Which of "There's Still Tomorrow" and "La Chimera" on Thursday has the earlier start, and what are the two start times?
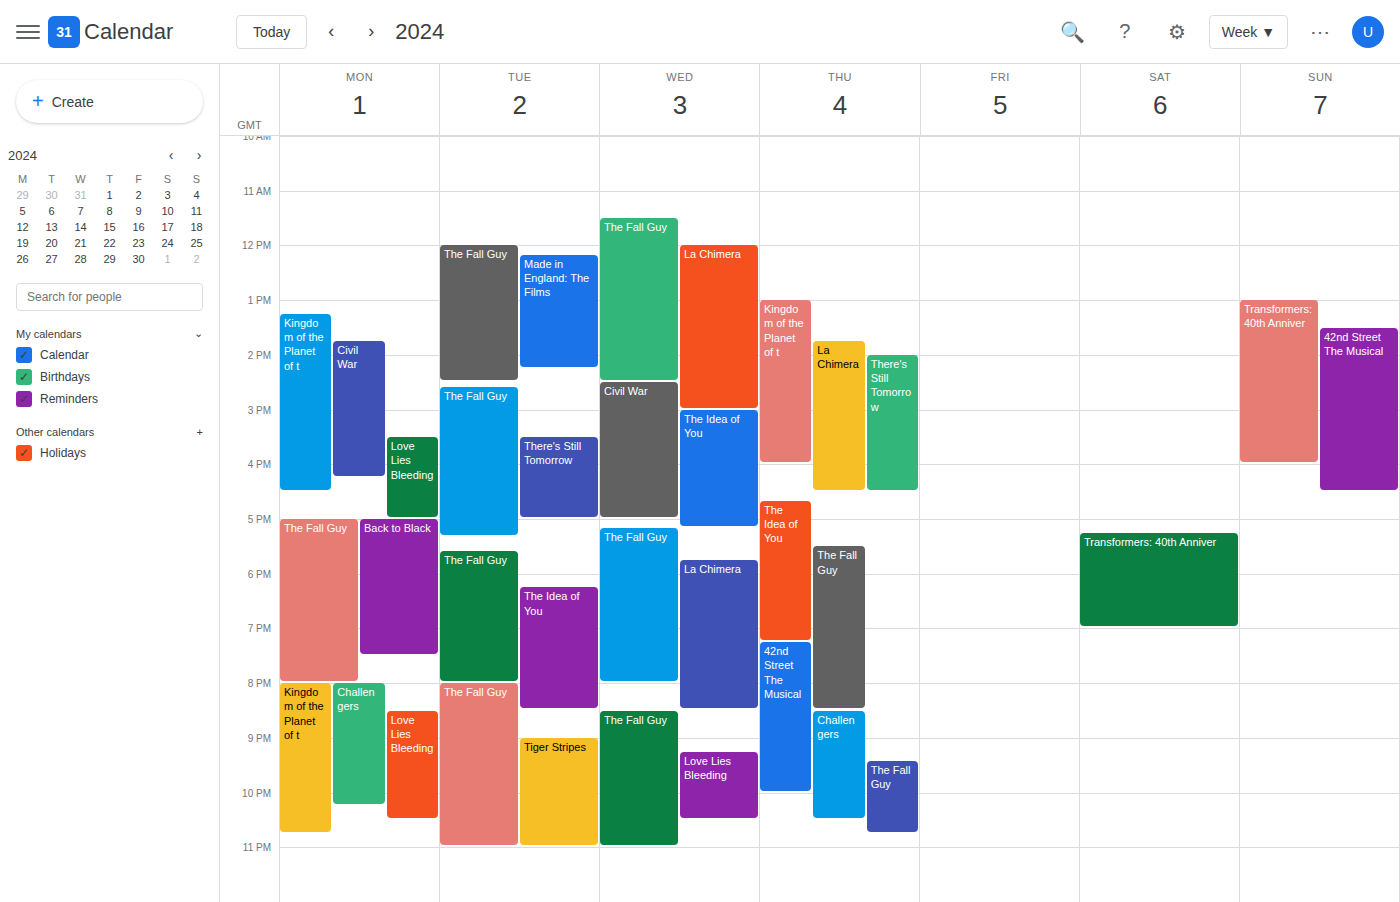
"La Chimera" 1:45 PM; "There's Still Tomorrow" 2:00 PM.